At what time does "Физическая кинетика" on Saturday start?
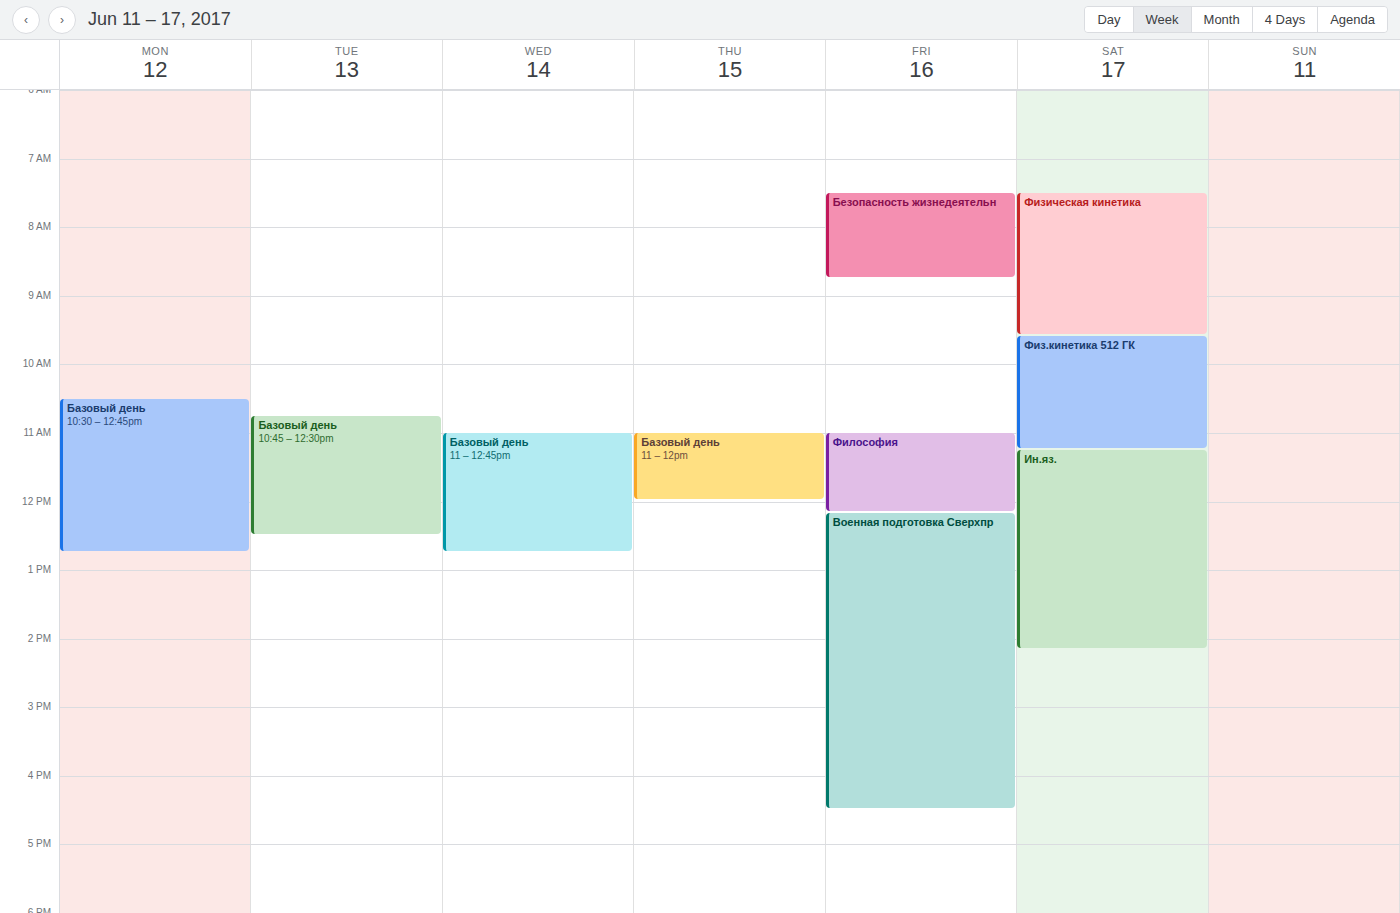
7:30 AM